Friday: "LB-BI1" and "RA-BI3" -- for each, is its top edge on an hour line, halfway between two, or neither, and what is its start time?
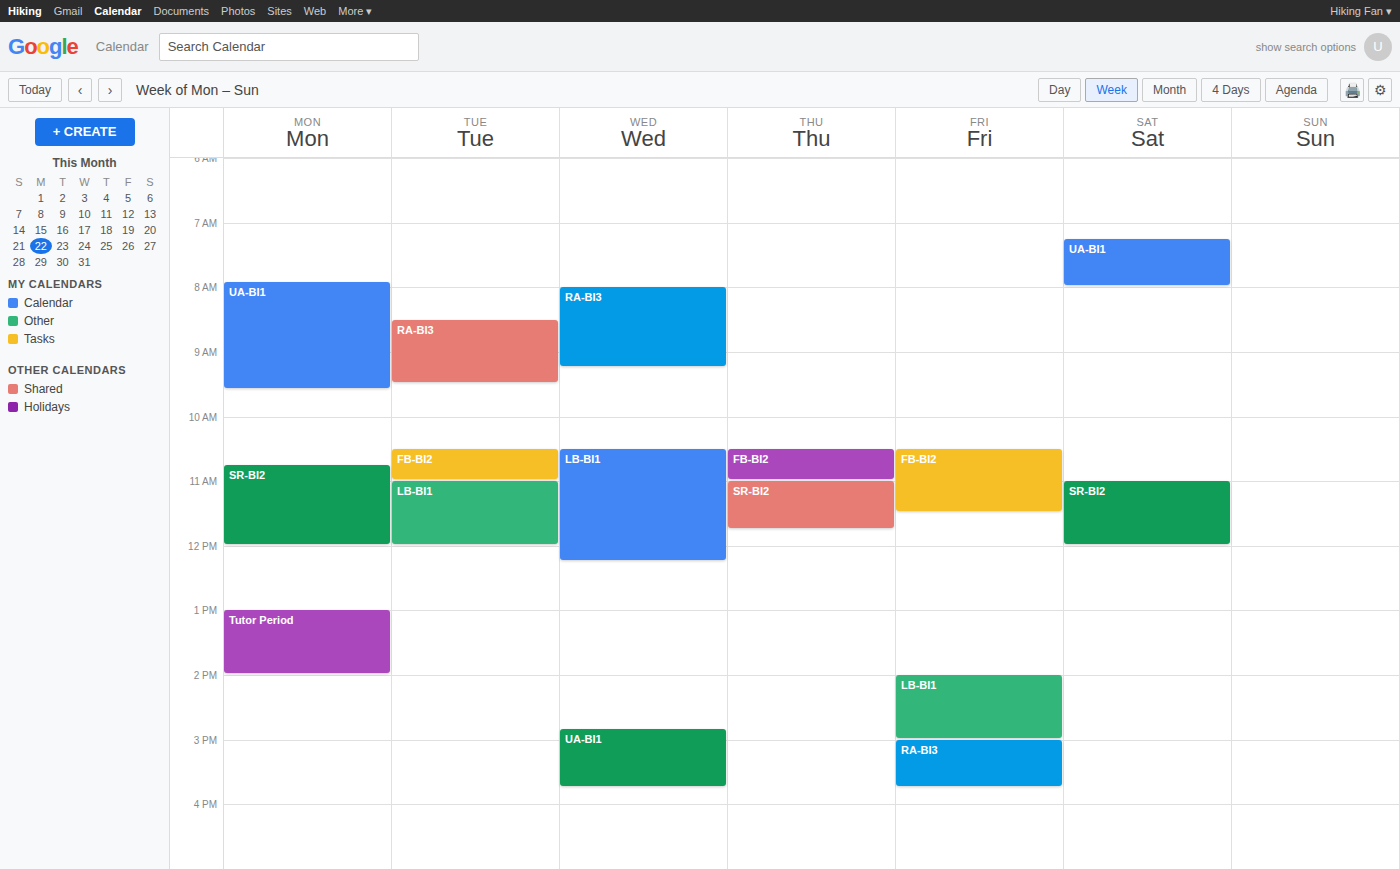
"LB-BI1": 14:00, exactly on the 14:00 line. "RA-BI3": 15:00, exactly on the 15:00 line.